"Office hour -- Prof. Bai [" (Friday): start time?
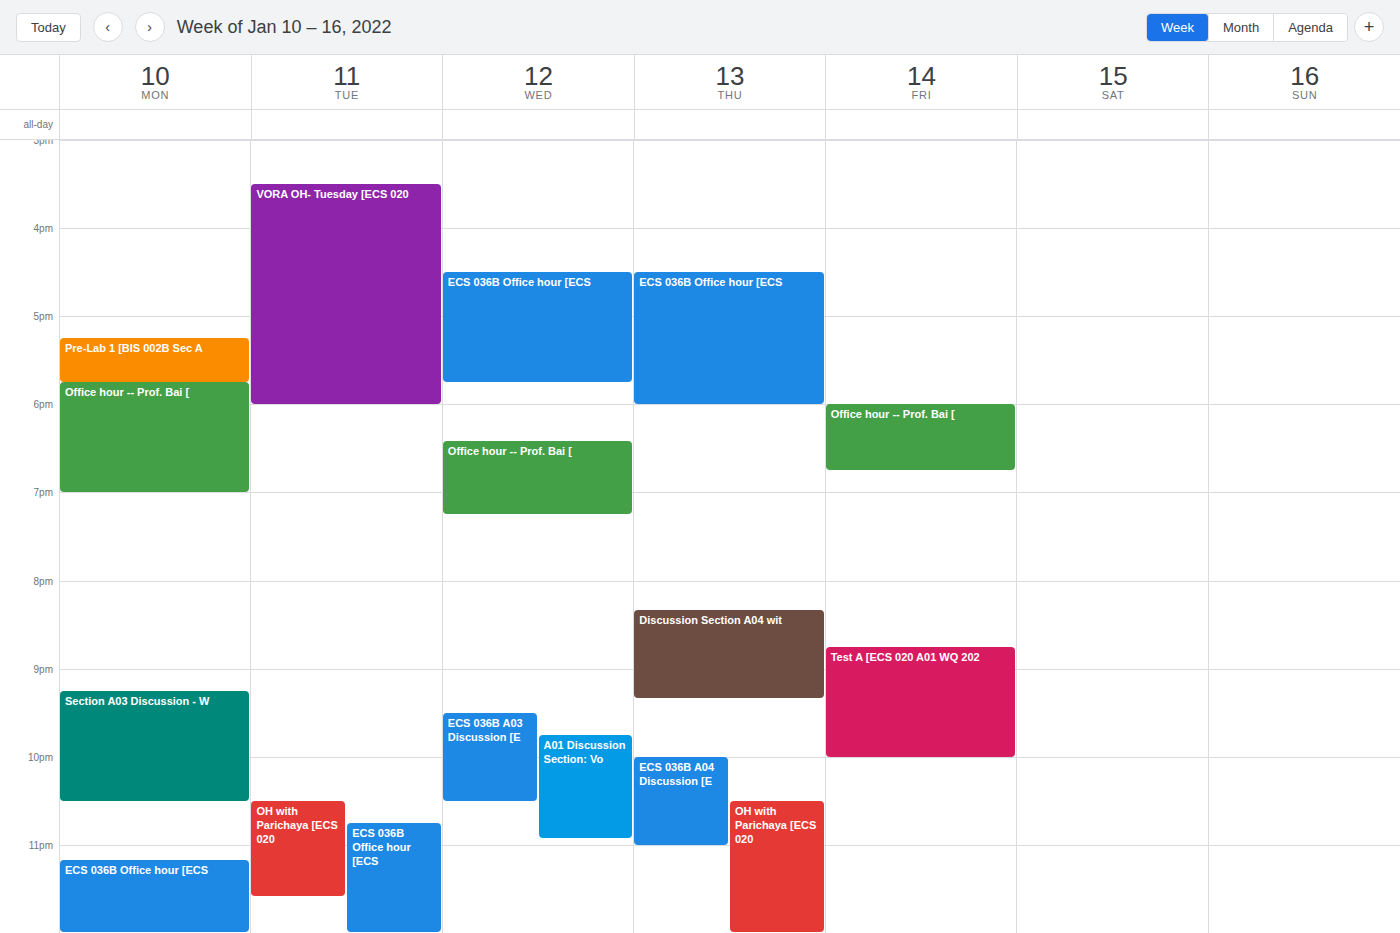
6:00 PM